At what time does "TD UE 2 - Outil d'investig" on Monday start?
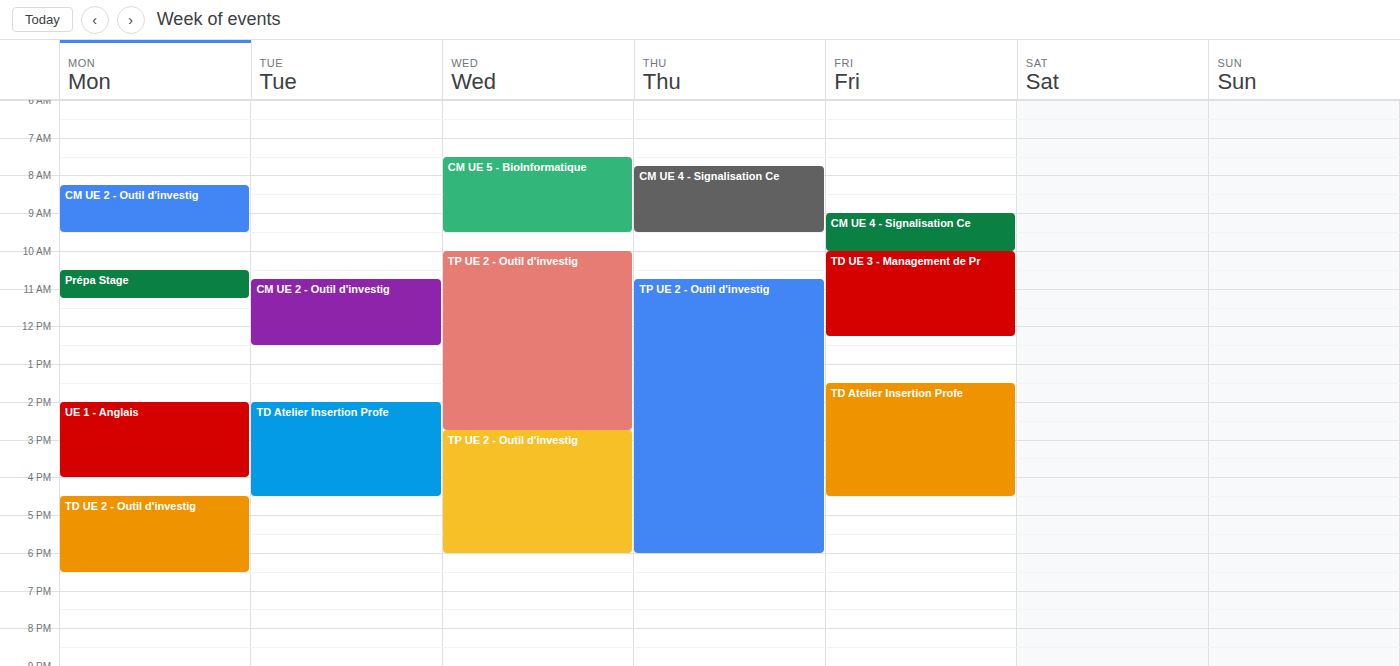
4:30 PM